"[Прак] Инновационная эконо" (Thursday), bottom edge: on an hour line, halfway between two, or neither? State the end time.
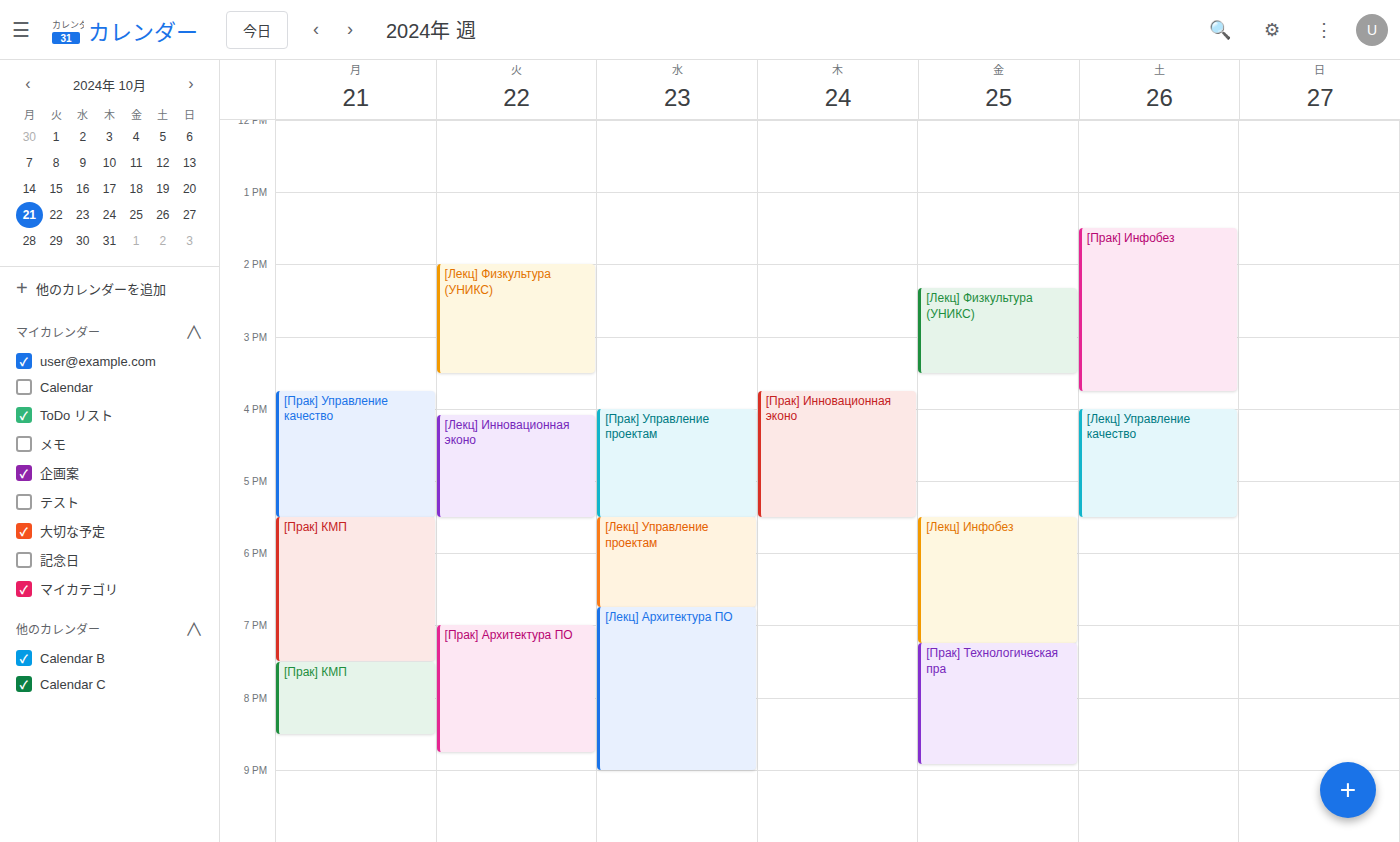
5:30 PM -- halfway between the 5 PM and 6 PM lines.